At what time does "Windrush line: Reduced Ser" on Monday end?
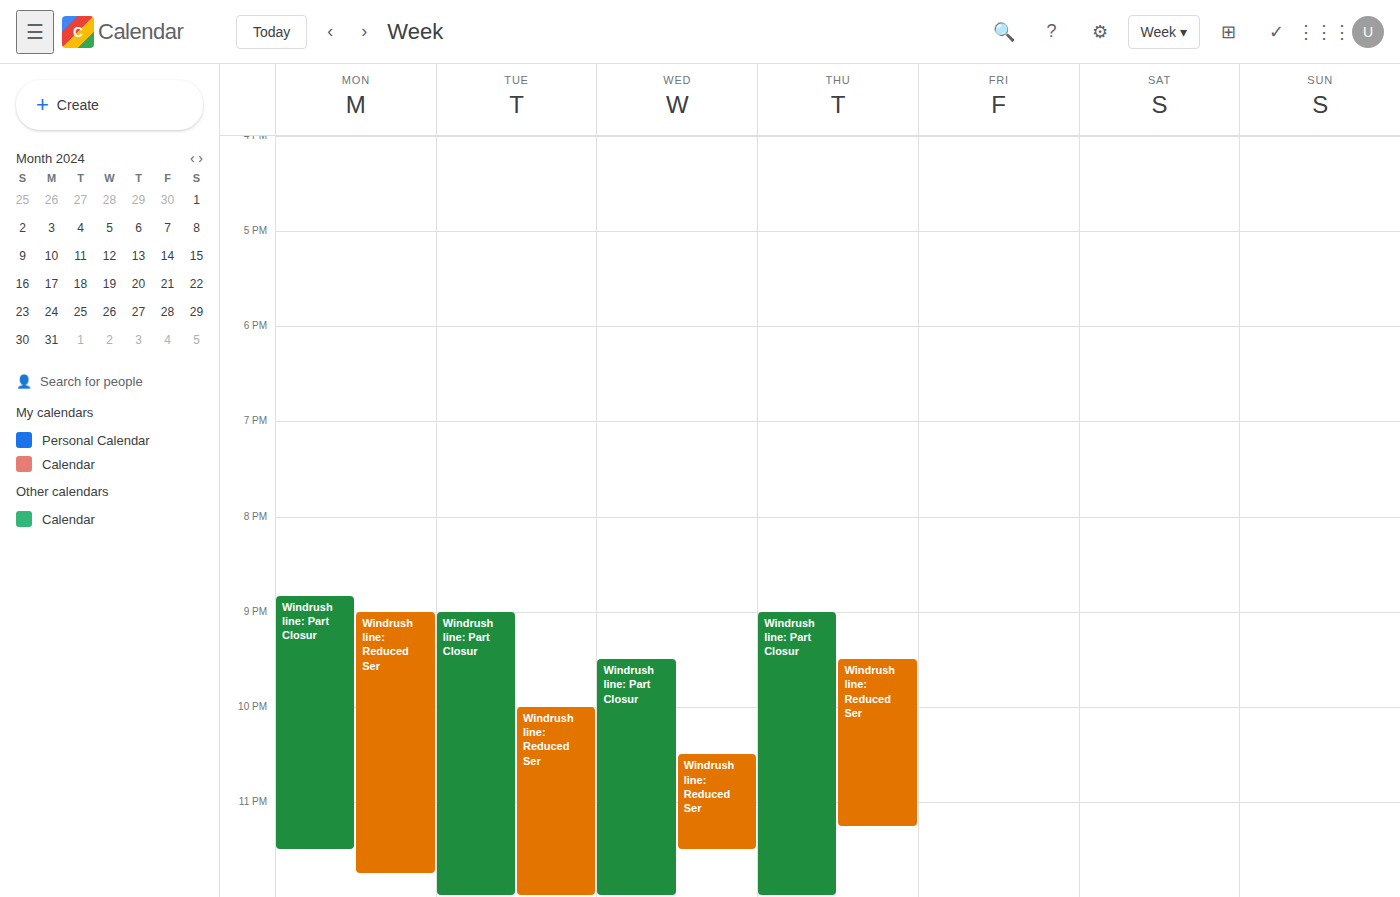
11:45 PM